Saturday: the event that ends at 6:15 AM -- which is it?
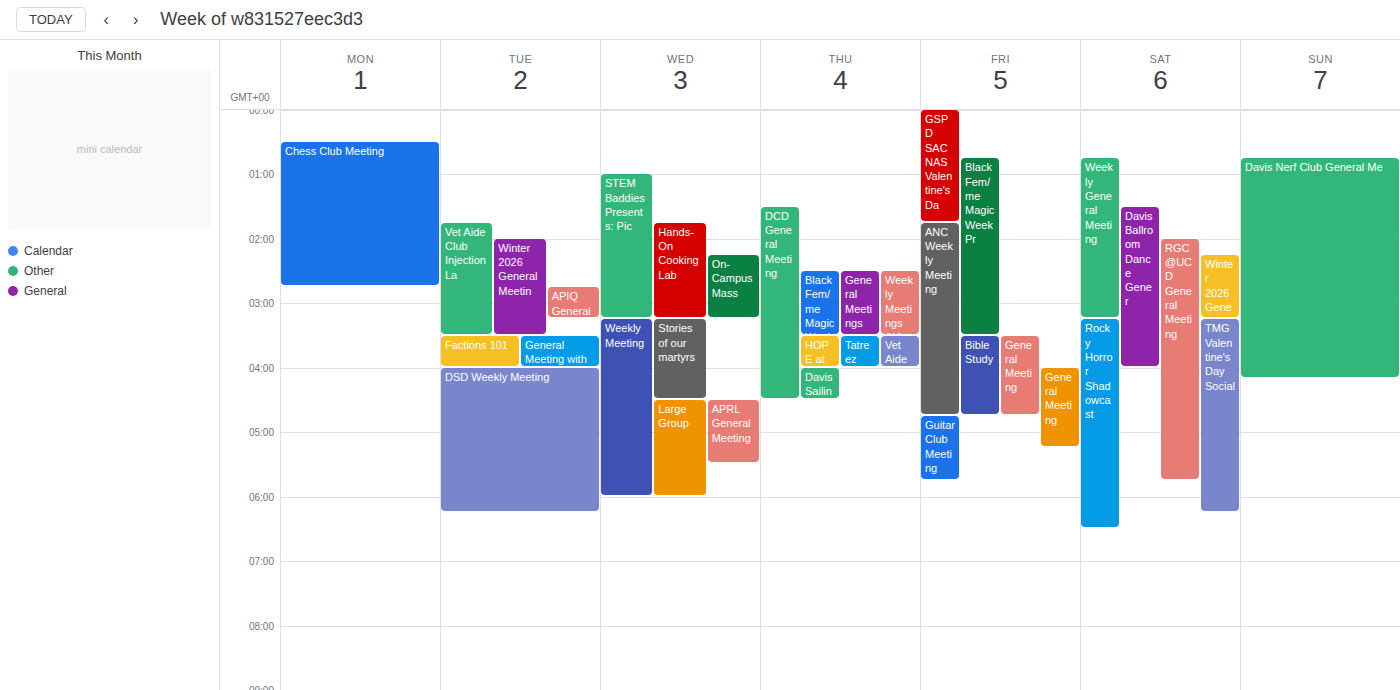
"TMG Valentine's Day Social"